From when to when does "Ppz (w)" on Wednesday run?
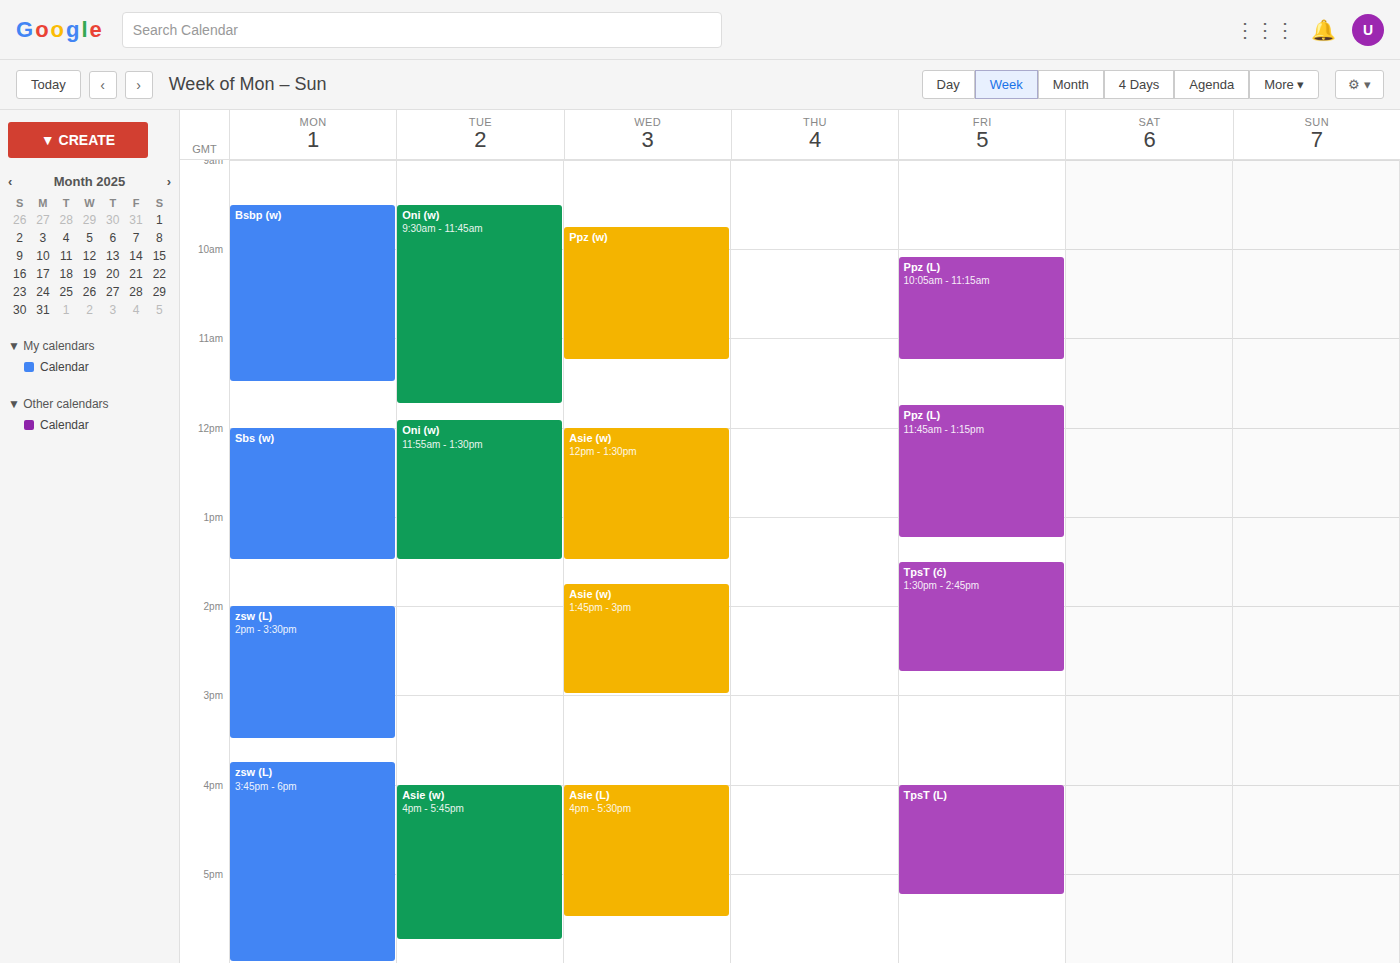
9:45 AM to 11:15 AM